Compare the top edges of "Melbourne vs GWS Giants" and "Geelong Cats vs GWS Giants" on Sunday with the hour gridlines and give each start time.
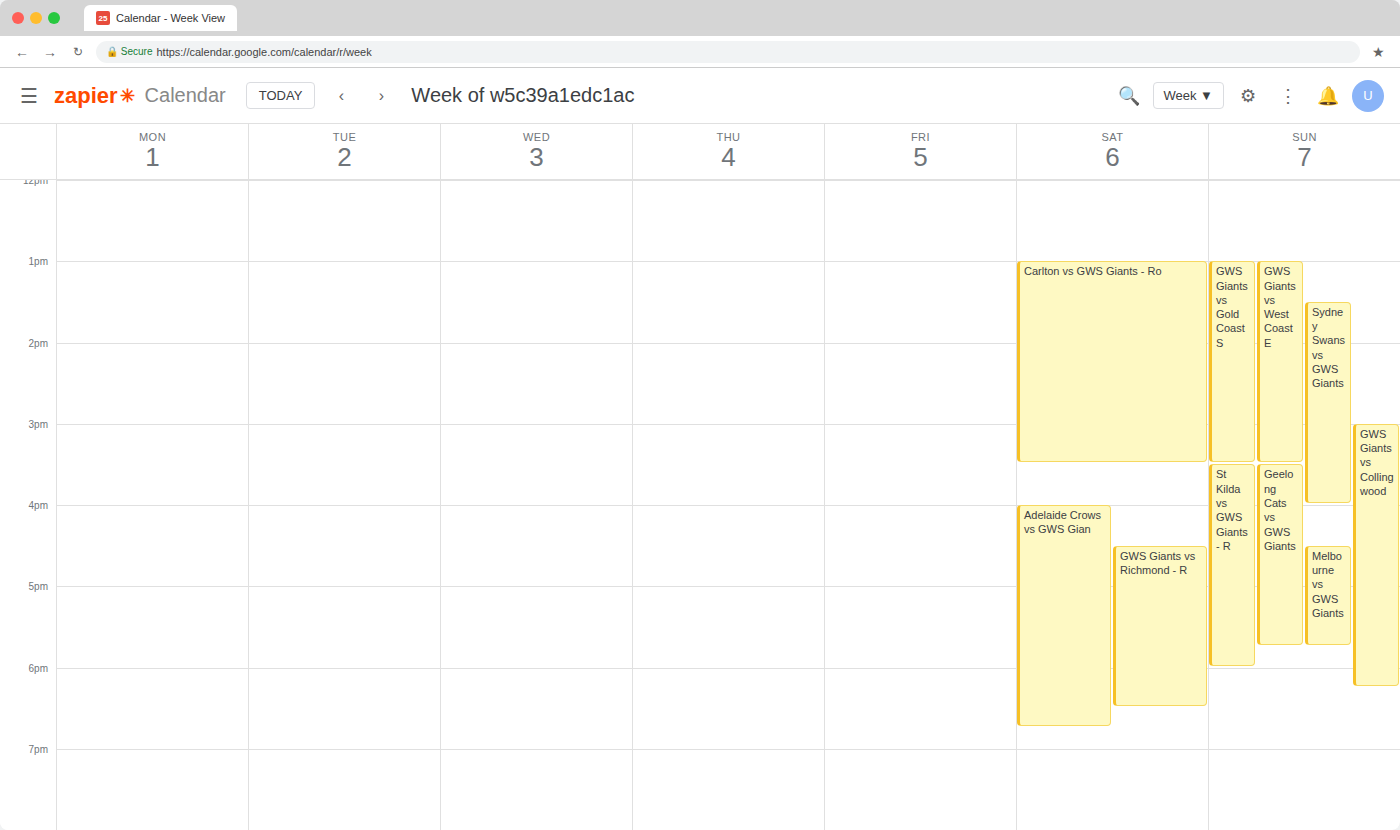
"Melbourne vs GWS Giants": 4:30 PM, halfway between the 4 PM and 5 PM lines. "Geelong Cats vs GWS Giants": 3:30 PM, halfway between the 3 PM and 4 PM lines.